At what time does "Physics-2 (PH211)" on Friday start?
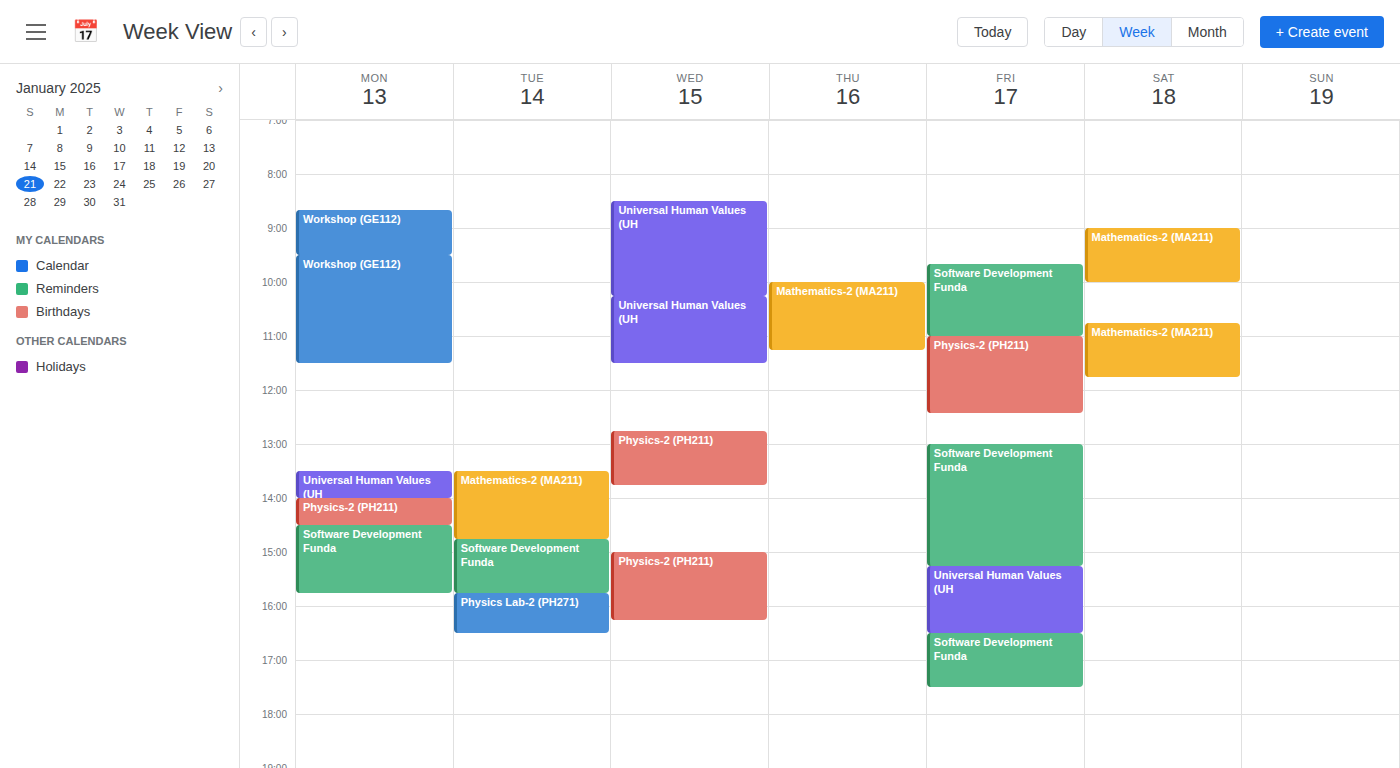
11:00 AM